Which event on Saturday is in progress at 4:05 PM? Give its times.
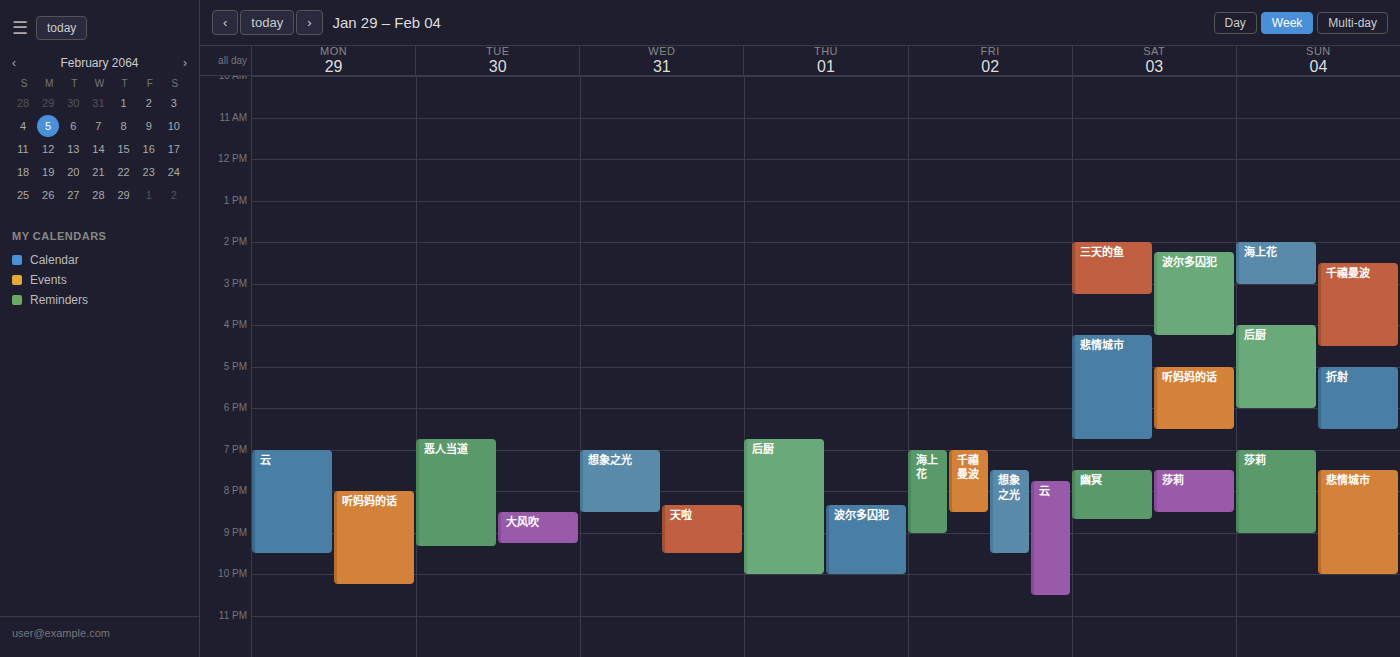
"波尔多囚犯", 2:15 PM to 4:15 PM